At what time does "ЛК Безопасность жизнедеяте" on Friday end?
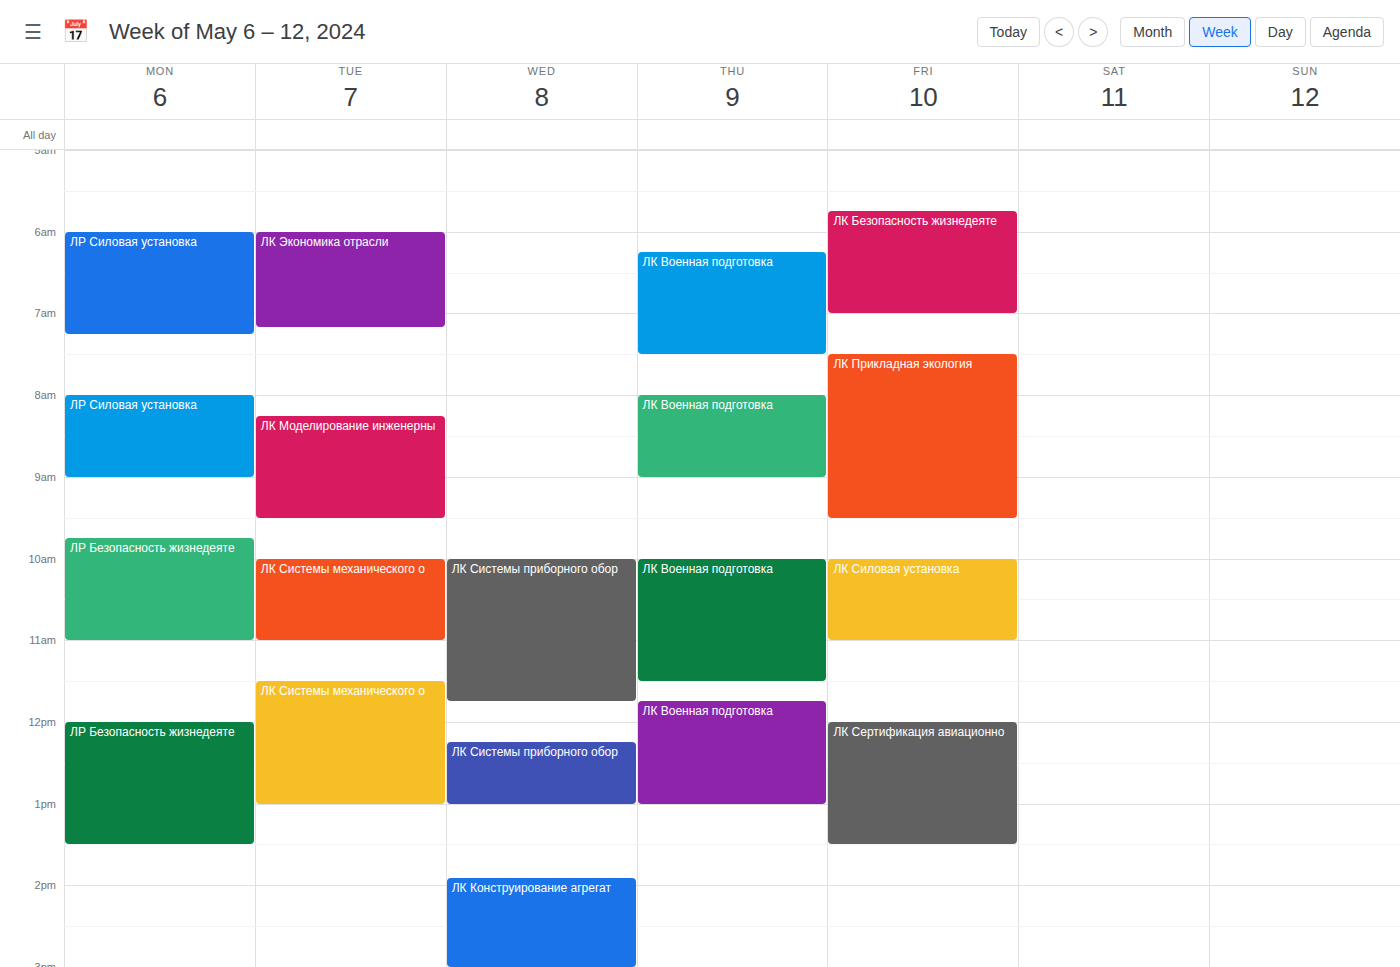
7:00 AM